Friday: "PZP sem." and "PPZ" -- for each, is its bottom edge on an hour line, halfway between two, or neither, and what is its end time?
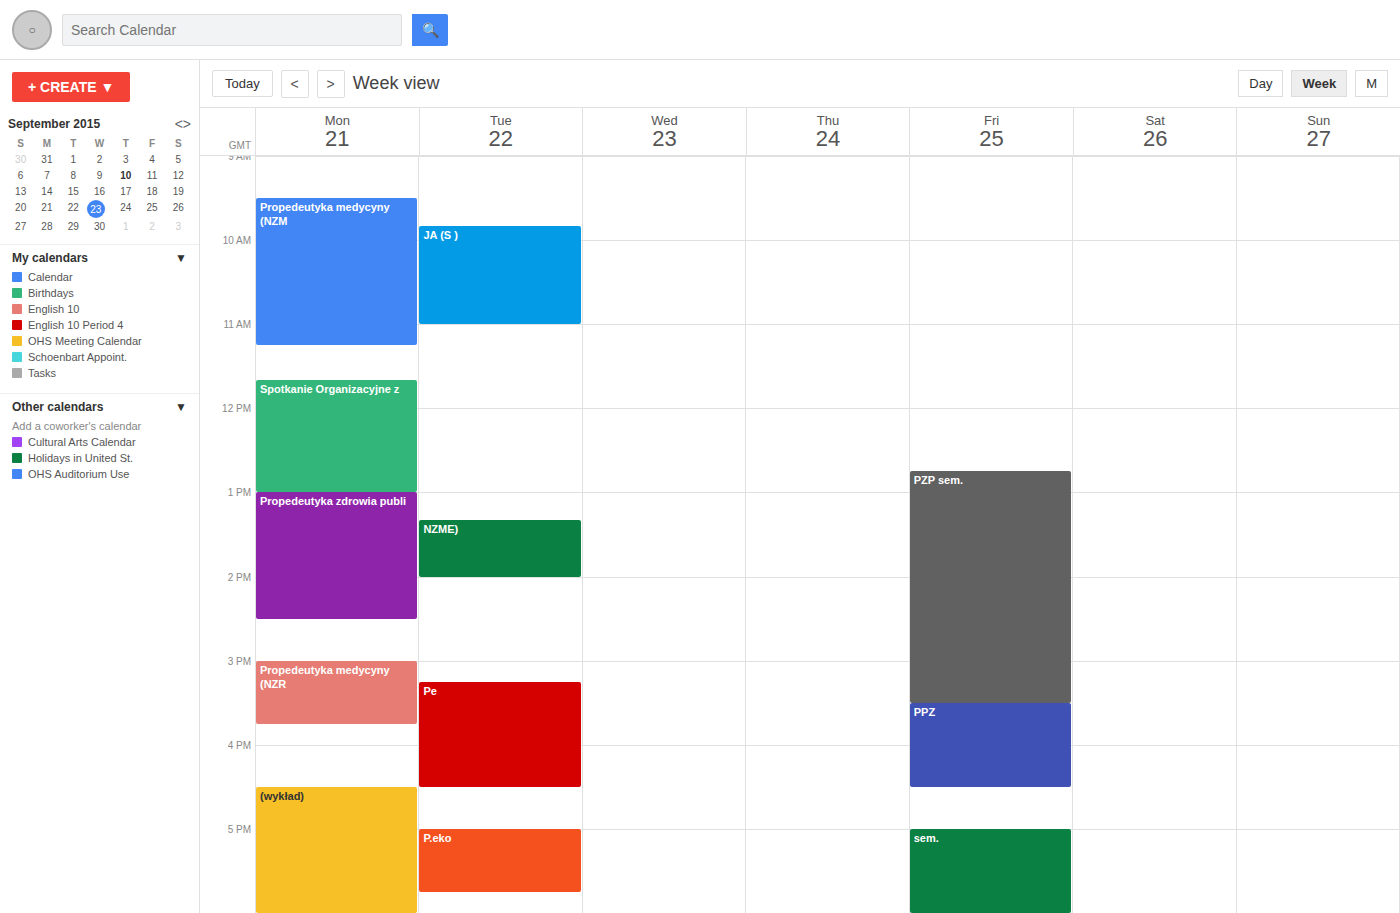
"PZP sem.": 3:30 PM, halfway between the 3 PM and 4 PM lines. "PPZ": 4:30 PM, halfway between the 4 PM and 5 PM lines.